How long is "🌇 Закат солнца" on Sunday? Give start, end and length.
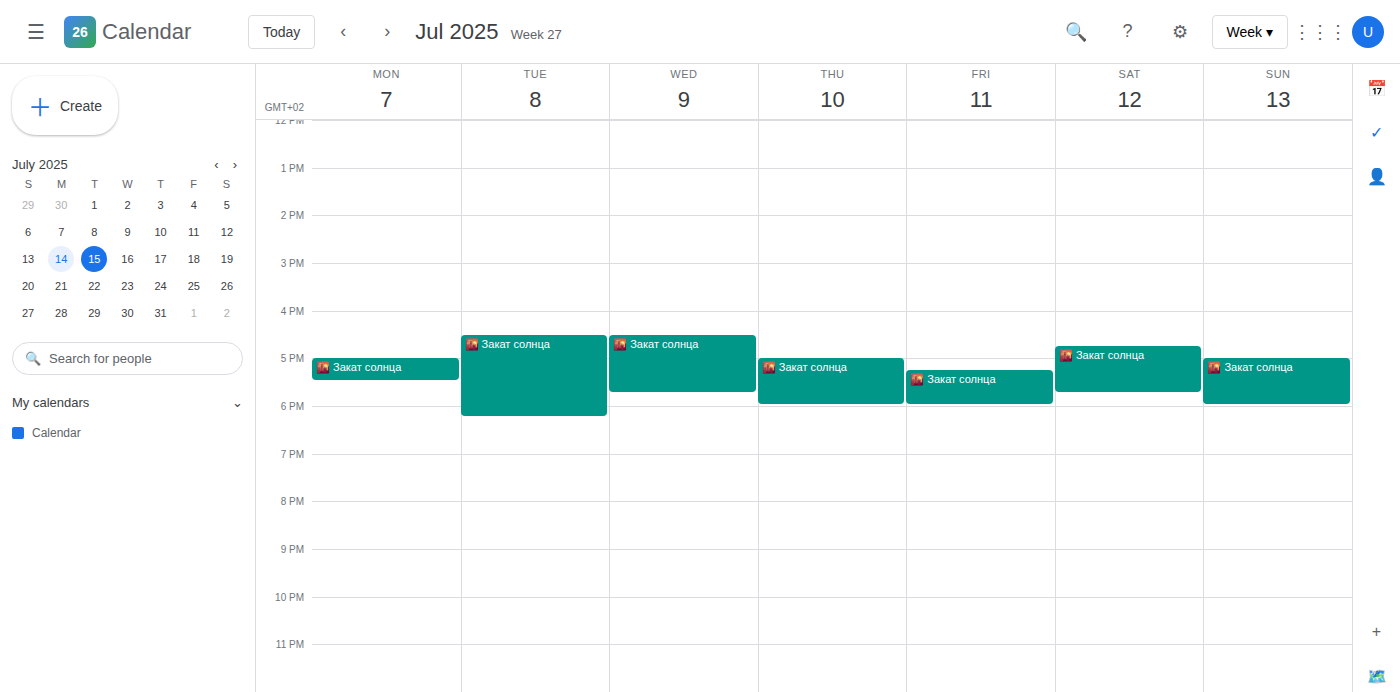
5:00 PM to 6:00 PM, 1 hour